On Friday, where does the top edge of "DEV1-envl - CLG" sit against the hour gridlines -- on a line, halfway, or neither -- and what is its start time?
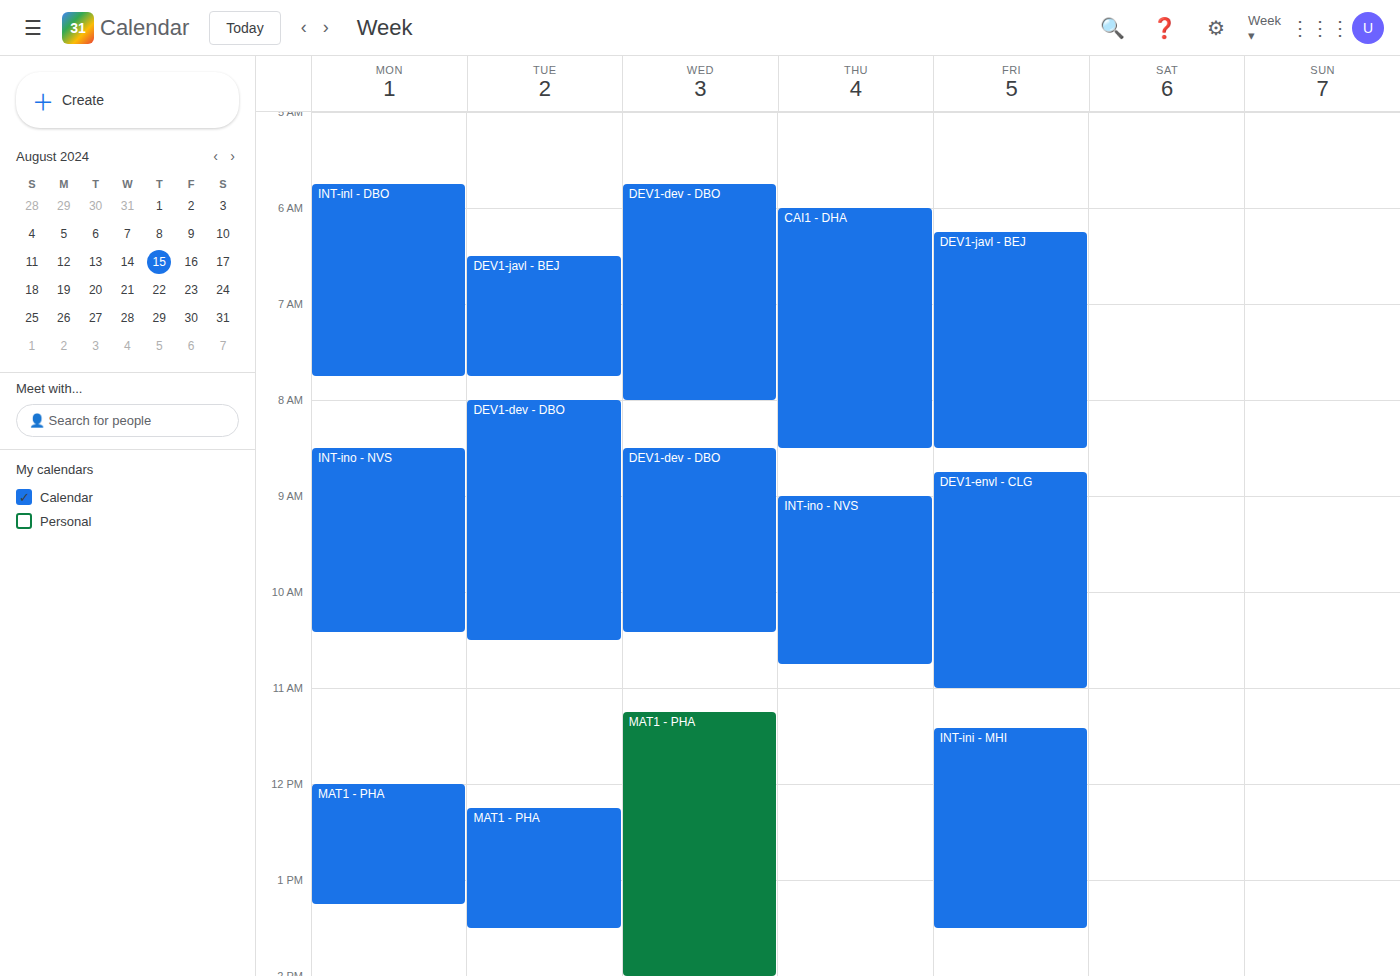
8:45 AM -- neither: three quarters of the way from the 8 AM line to the 9 AM line.